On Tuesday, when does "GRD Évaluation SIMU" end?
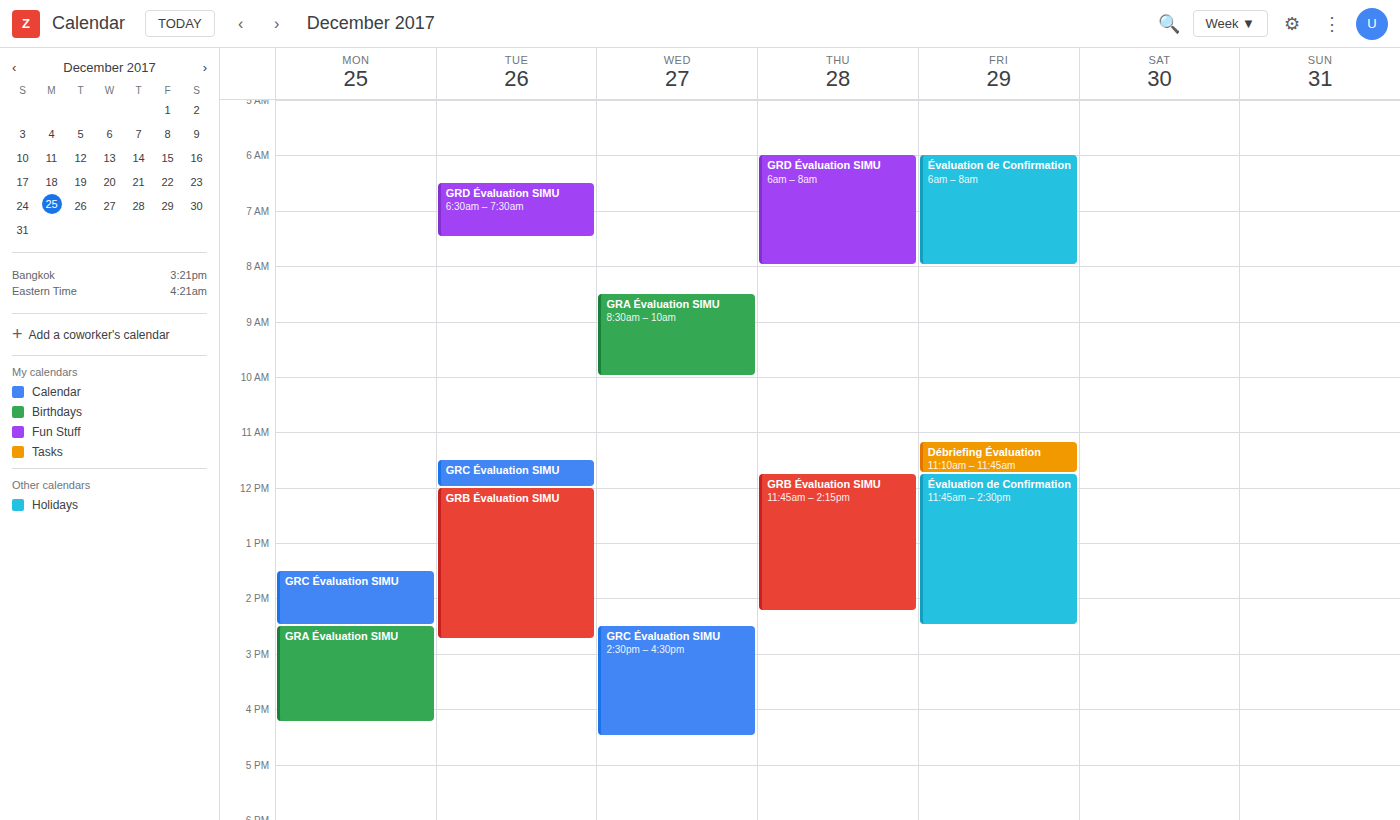
7:30 AM